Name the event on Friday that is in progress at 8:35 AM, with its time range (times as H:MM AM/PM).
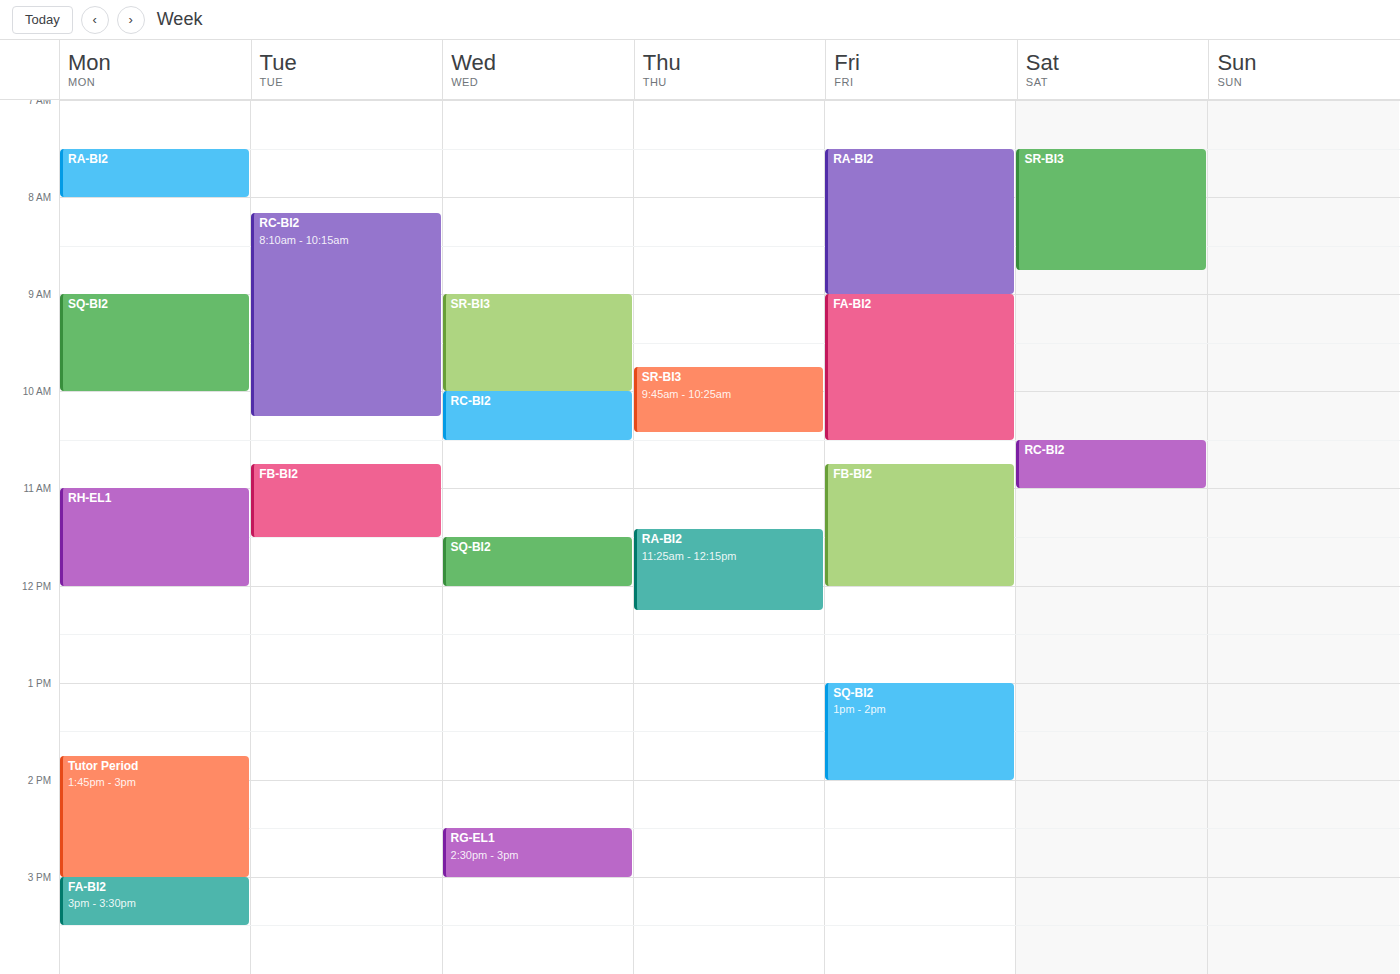
"RA-BI2", 7:30 AM to 9:00 AM